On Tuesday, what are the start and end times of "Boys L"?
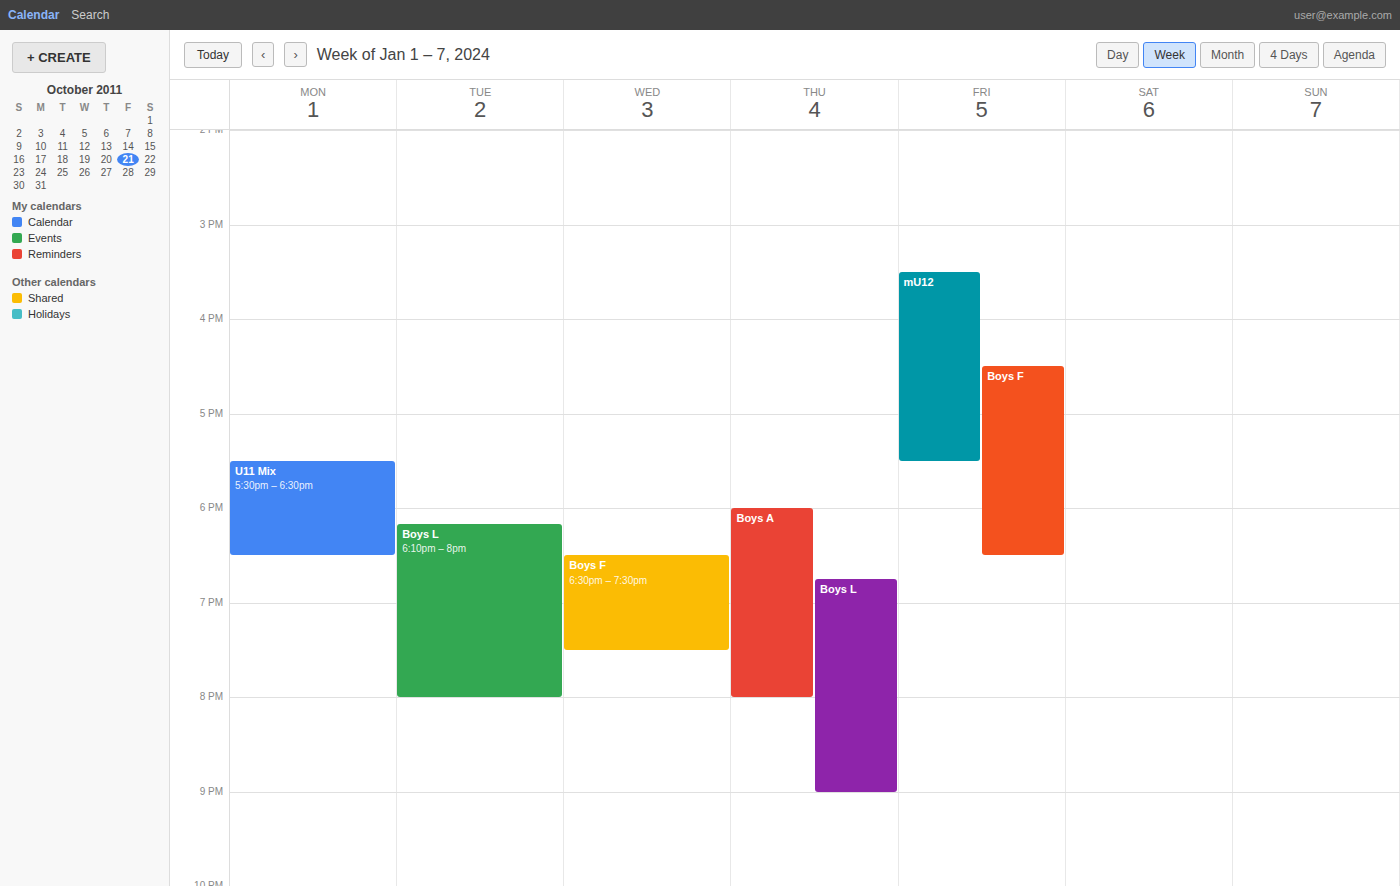
6:10 PM to 8:00 PM